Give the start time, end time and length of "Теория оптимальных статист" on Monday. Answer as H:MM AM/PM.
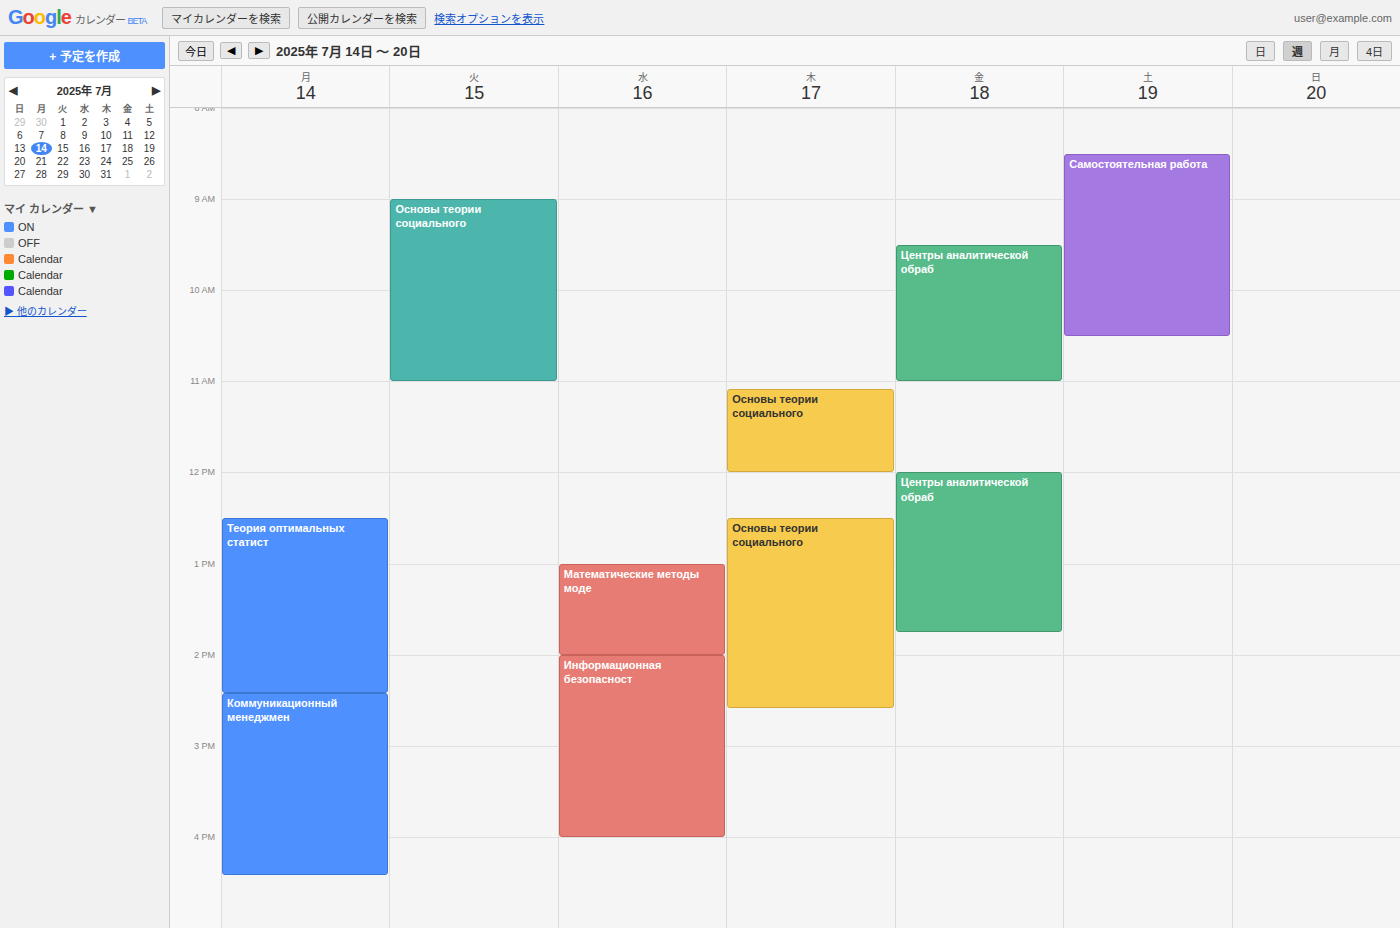
12:30 PM to 2:25 PM, 1 hour 55 minutes